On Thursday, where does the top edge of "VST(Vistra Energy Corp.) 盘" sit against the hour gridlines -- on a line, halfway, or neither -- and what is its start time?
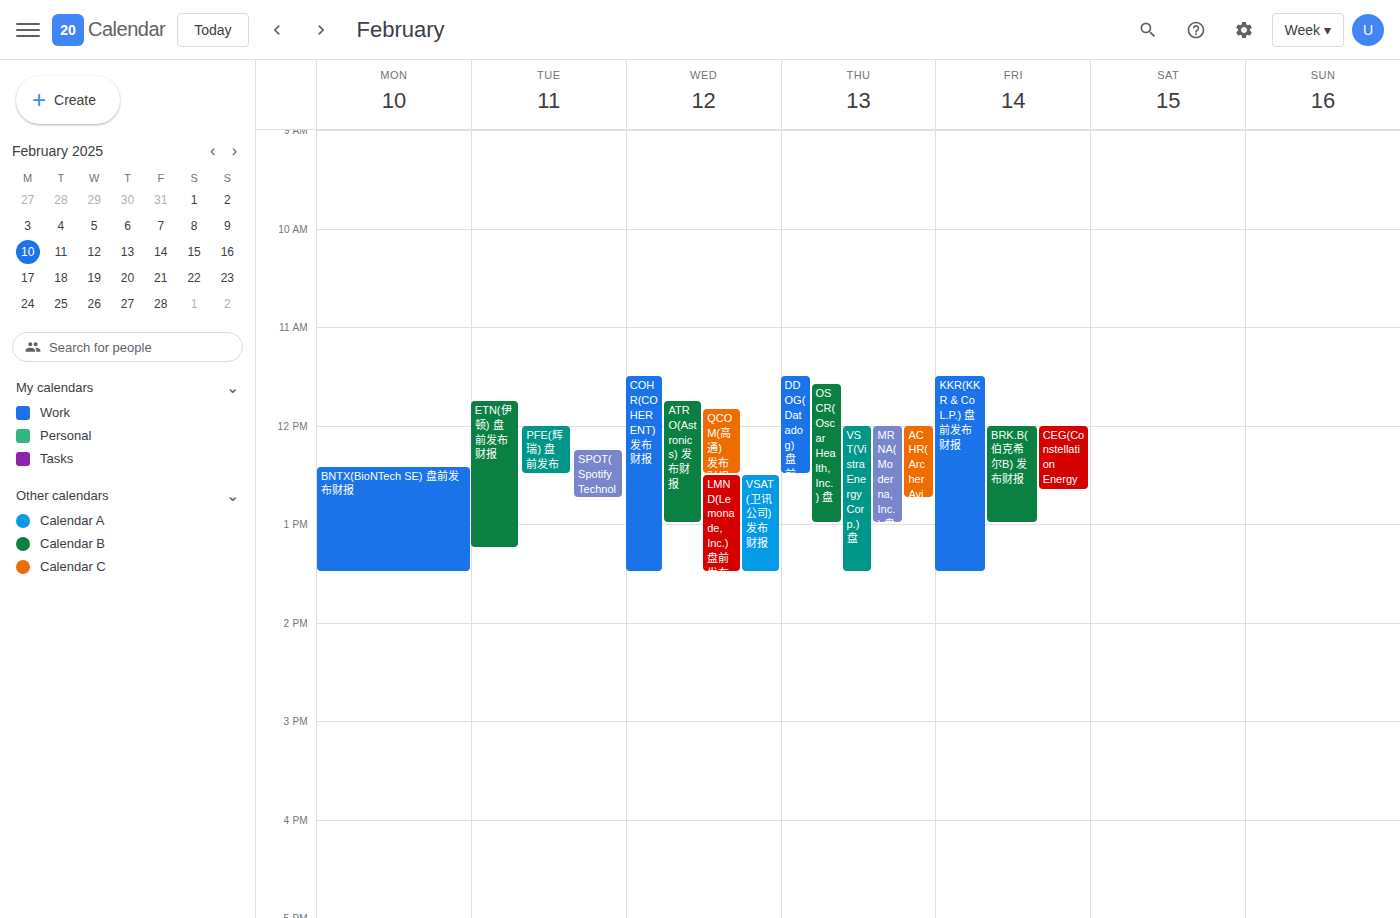
12:00 PM -- exactly on the 12 PM line.